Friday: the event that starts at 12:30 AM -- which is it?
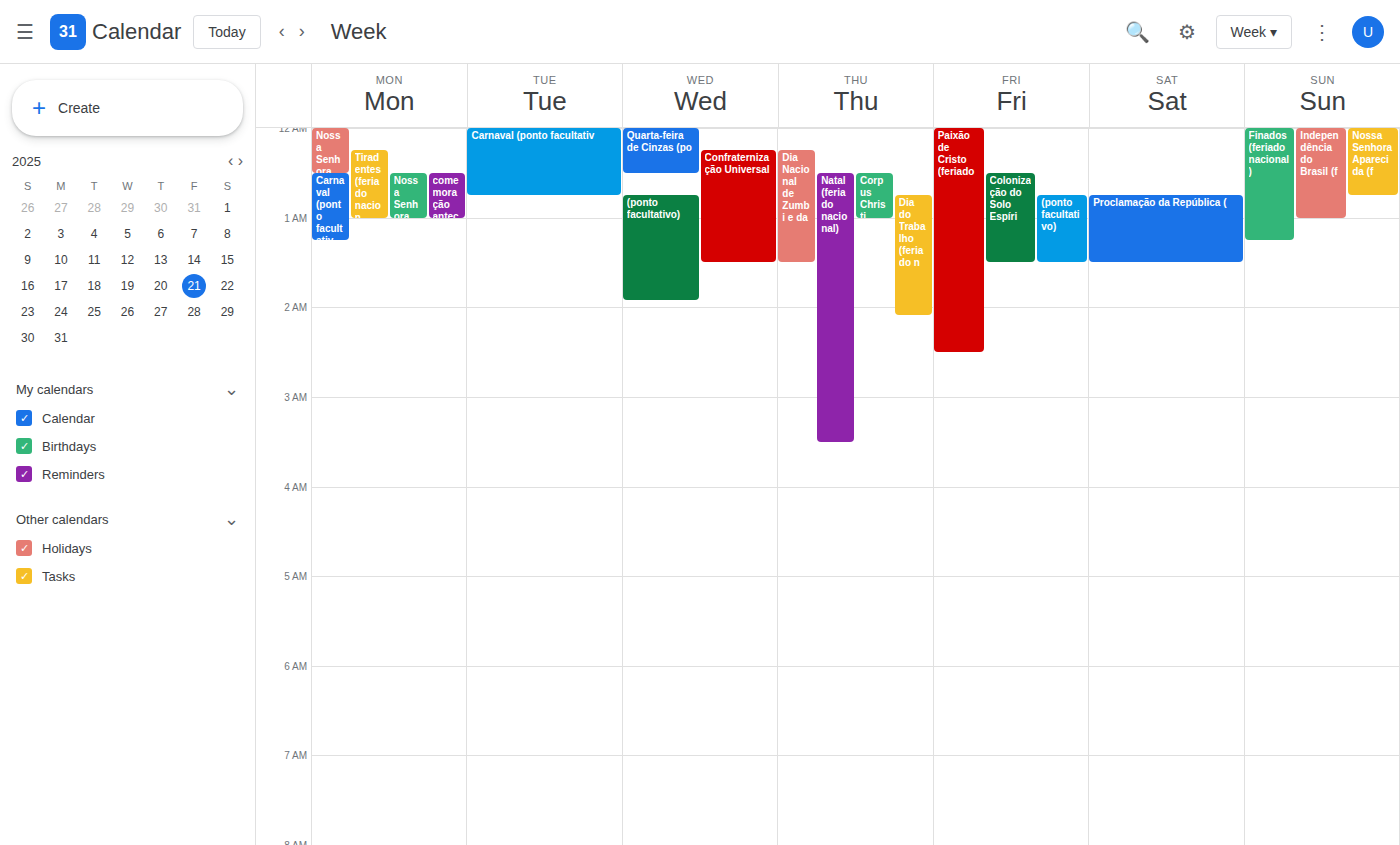
"Colonização do Solo Espíri"